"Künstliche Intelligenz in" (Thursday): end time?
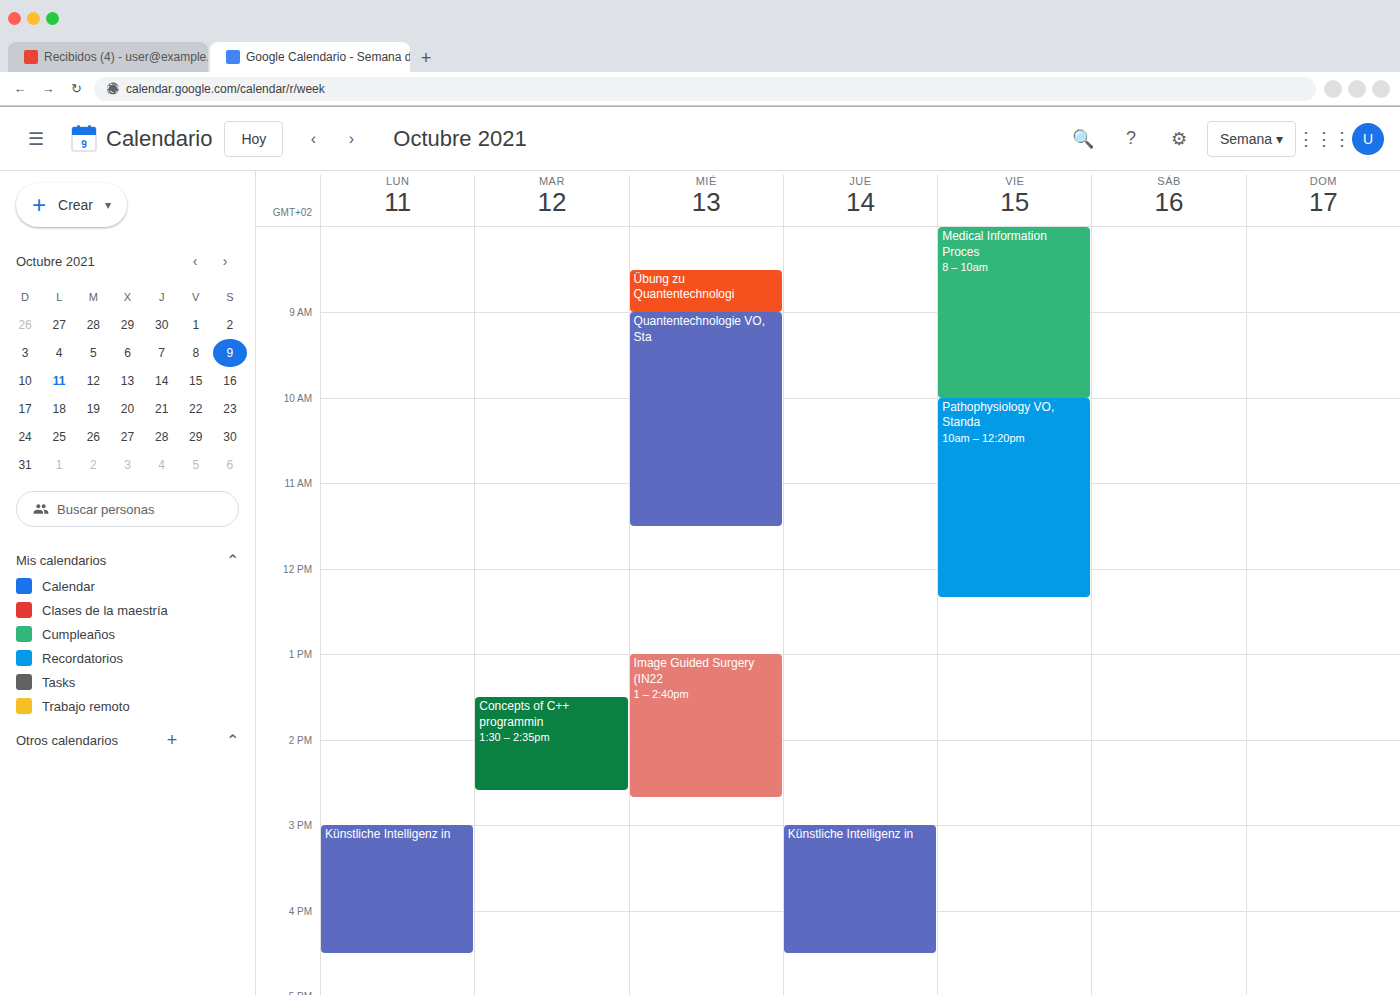
16:30